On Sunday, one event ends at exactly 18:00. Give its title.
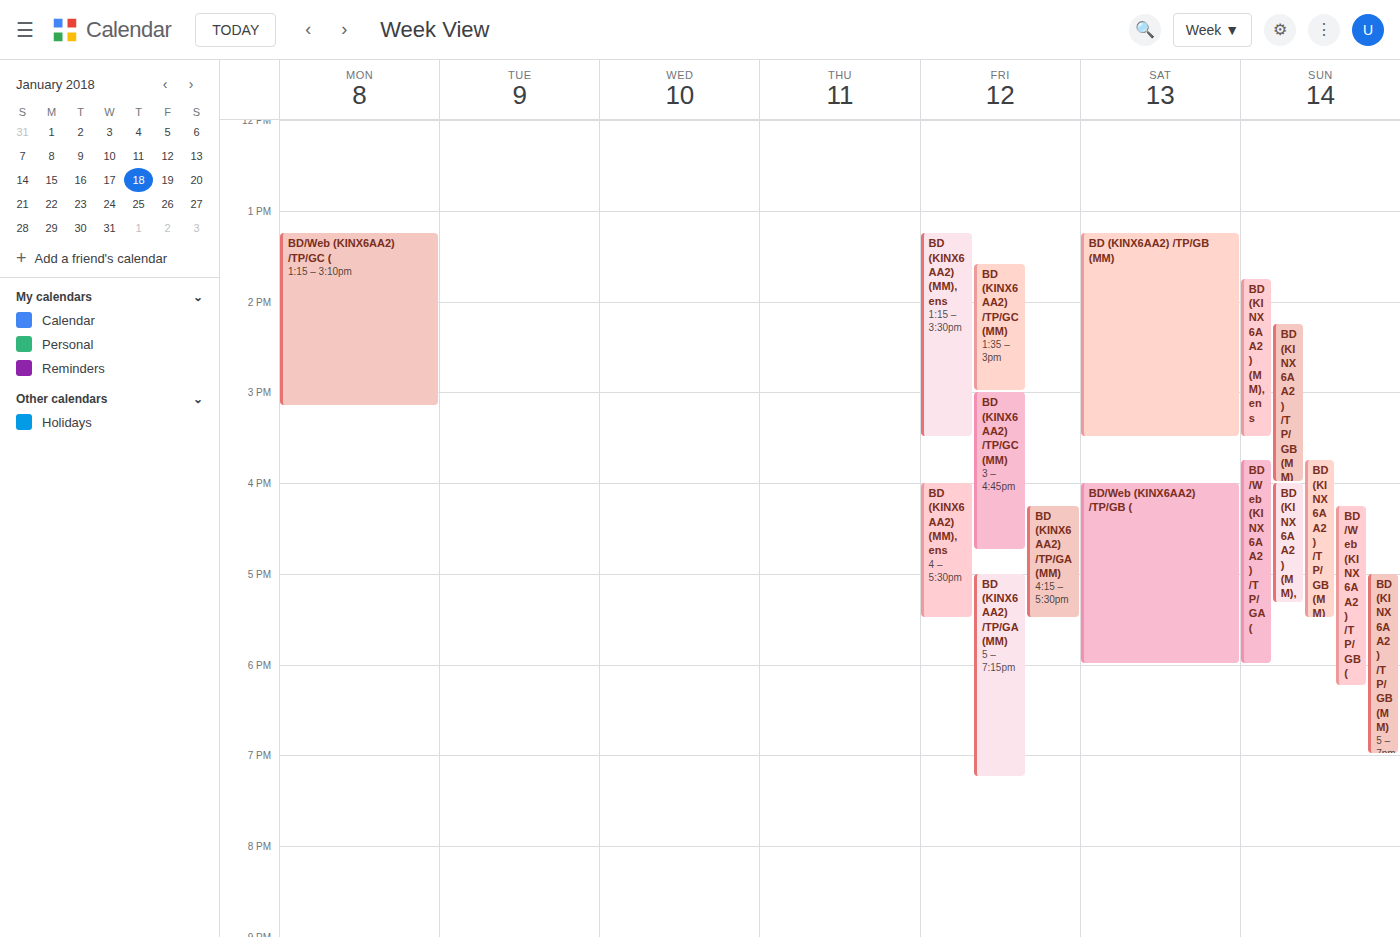
"BD/Web (KINX6AA2) /TP/GA ("